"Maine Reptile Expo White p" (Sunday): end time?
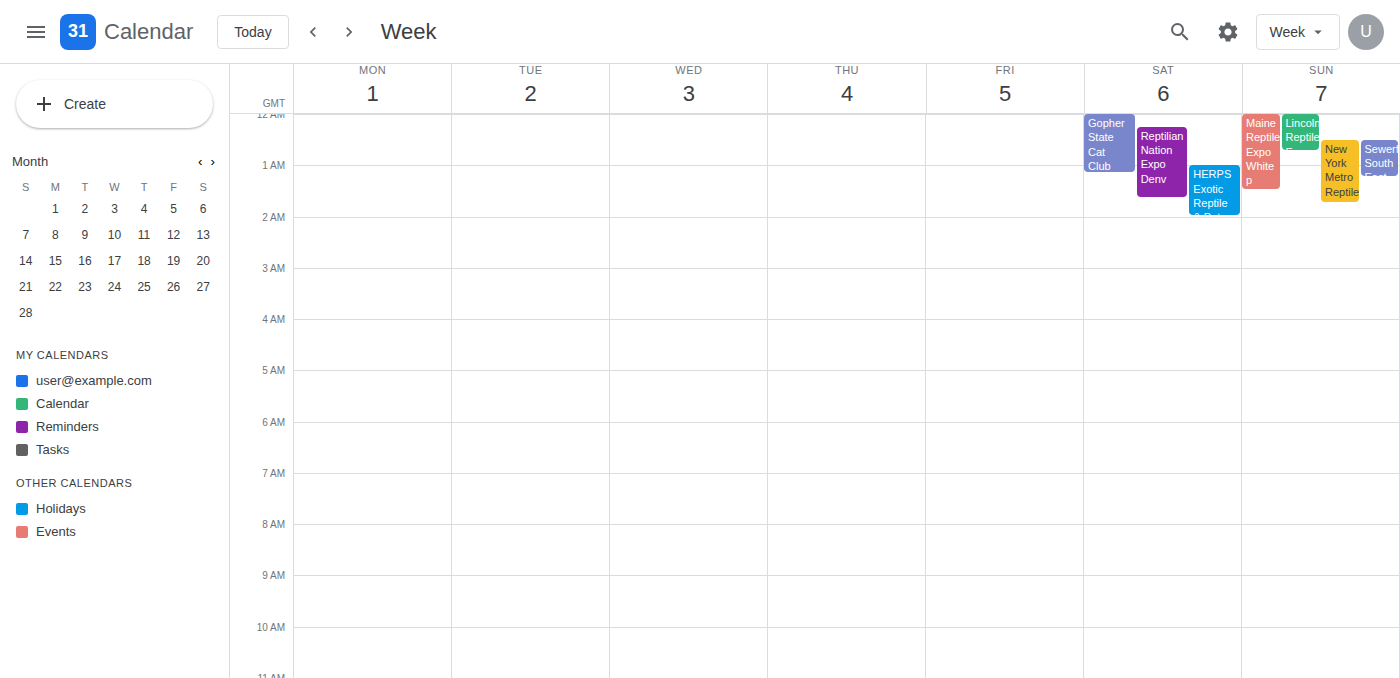
1:30 AM